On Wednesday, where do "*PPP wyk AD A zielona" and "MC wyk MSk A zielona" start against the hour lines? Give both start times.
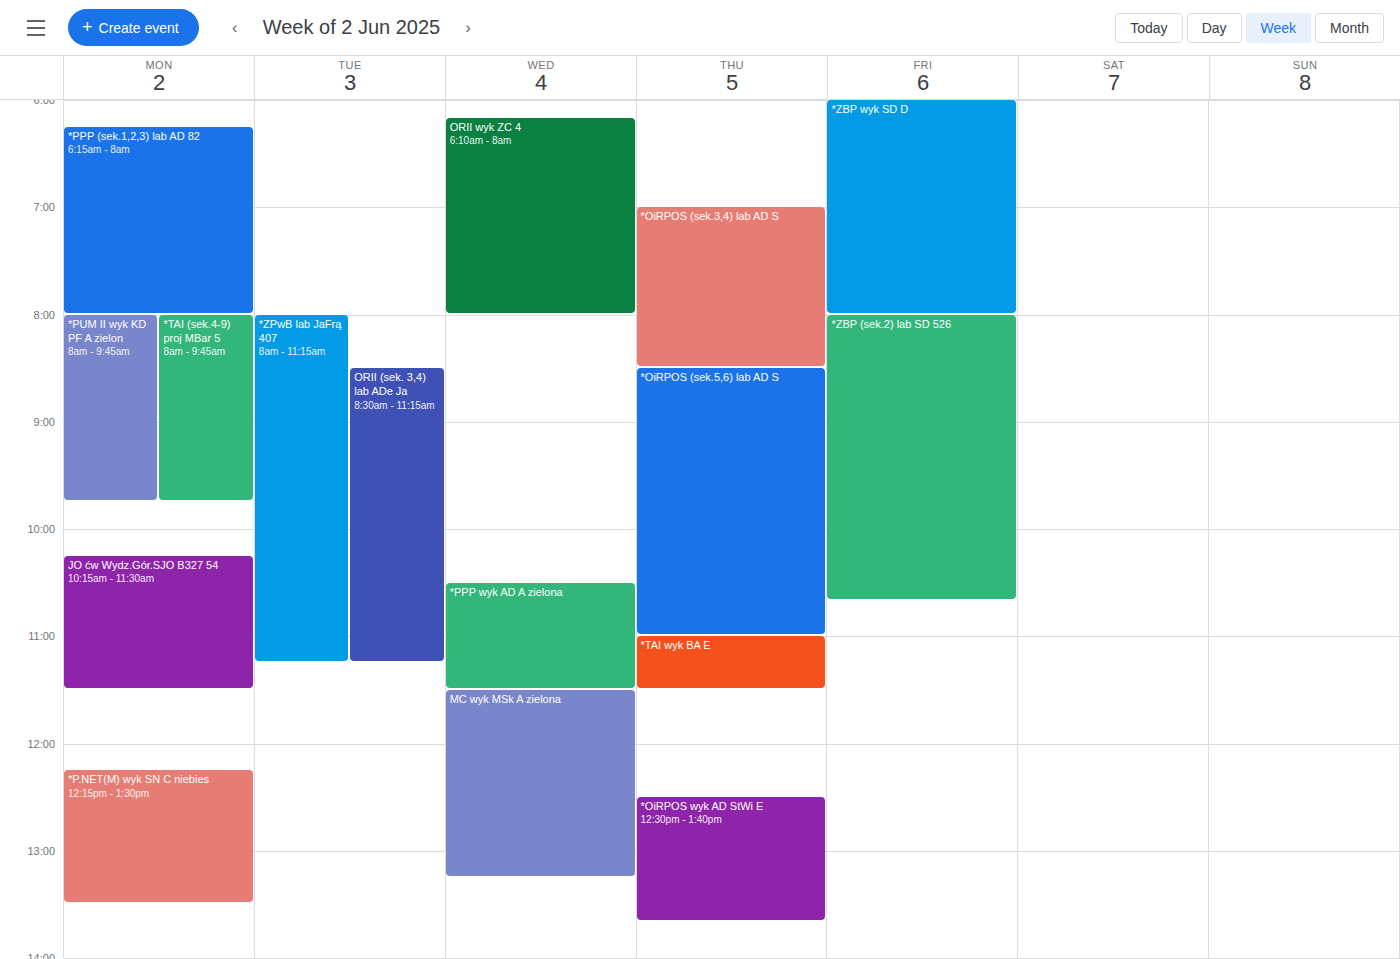
"*PPP wyk AD A zielona": 10:30 AM, halfway between the 10 AM and 11 AM lines. "MC wyk MSk A zielona": 11:30 AM, halfway between the 11 AM and 12 PM lines.